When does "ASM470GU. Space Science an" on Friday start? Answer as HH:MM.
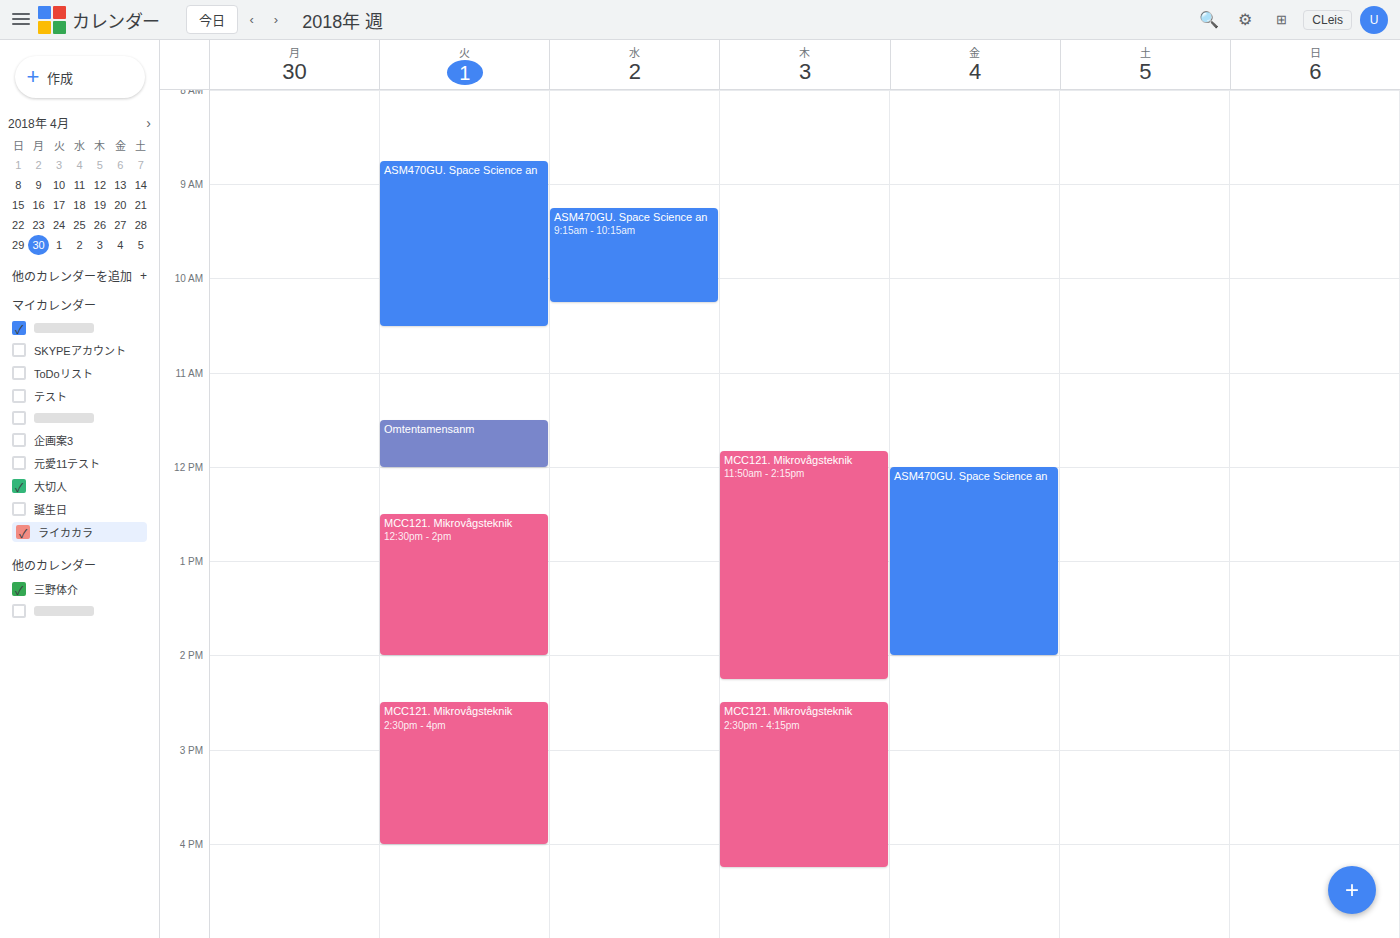
12:00